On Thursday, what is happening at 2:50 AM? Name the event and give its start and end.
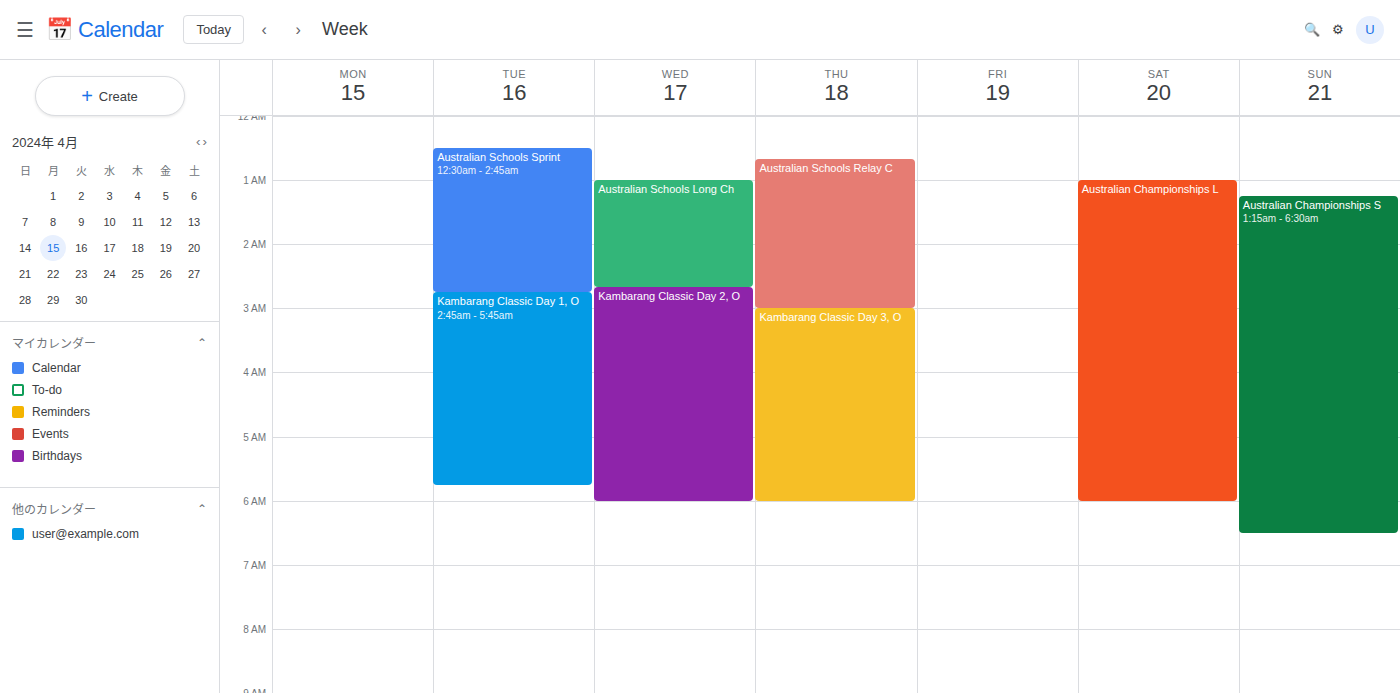
"Australian Schools Relay C", 12:40 AM to 3:00 AM